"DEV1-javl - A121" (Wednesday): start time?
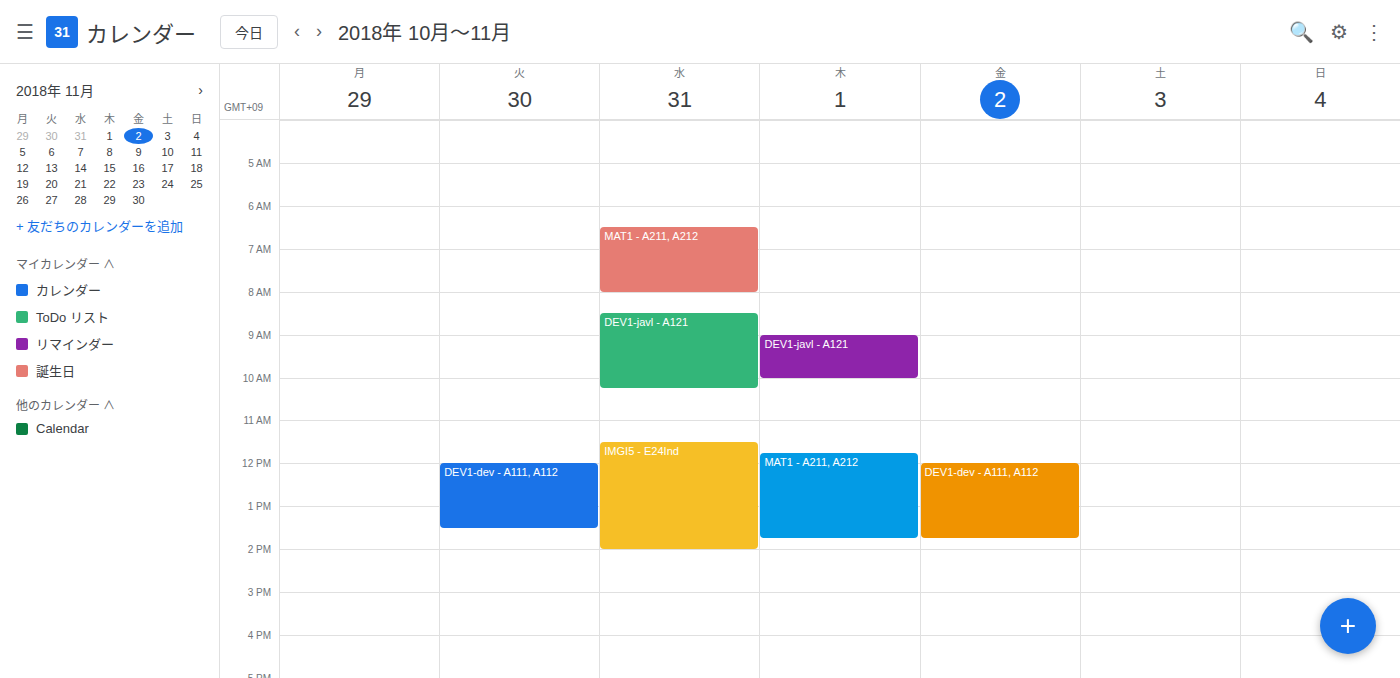
8:30 AM